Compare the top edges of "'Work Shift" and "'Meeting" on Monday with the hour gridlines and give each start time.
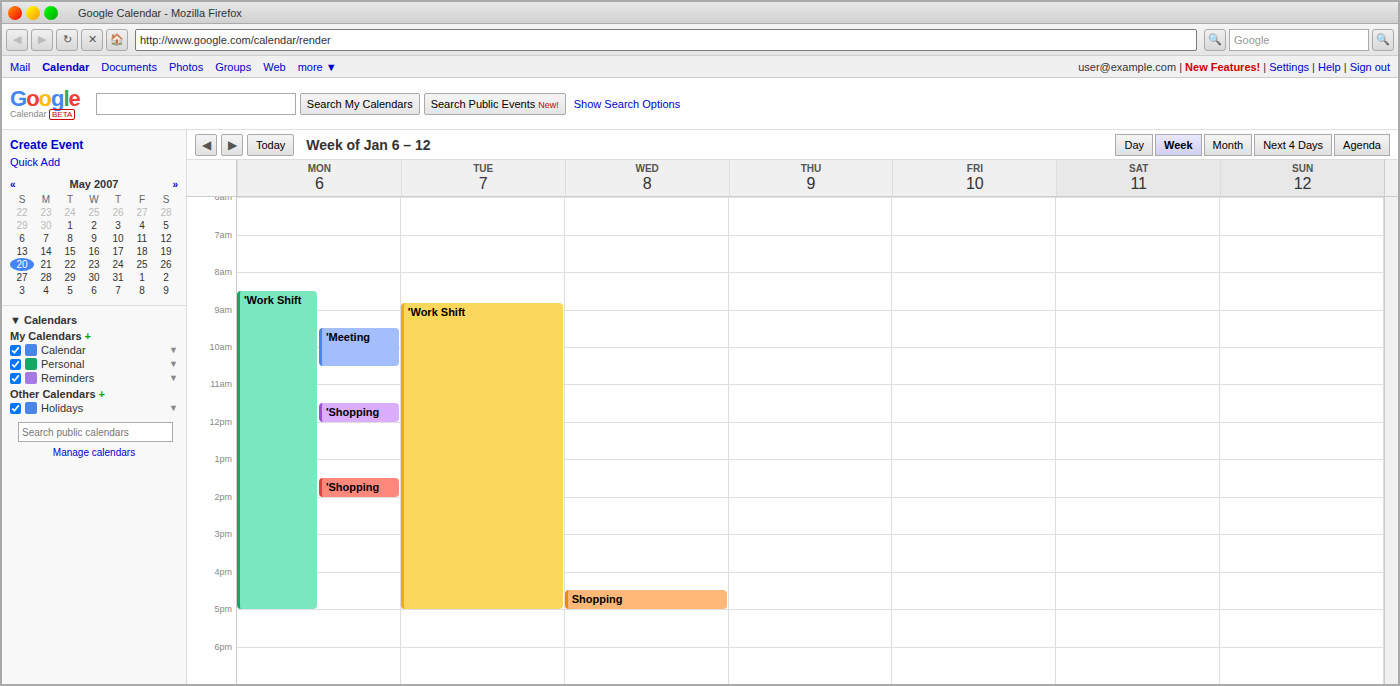
"'Work Shift": 8:30 AM, halfway between the 8 AM and 9 AM lines. "'Meeting": 9:30 AM, halfway between the 9 AM and 10 AM lines.